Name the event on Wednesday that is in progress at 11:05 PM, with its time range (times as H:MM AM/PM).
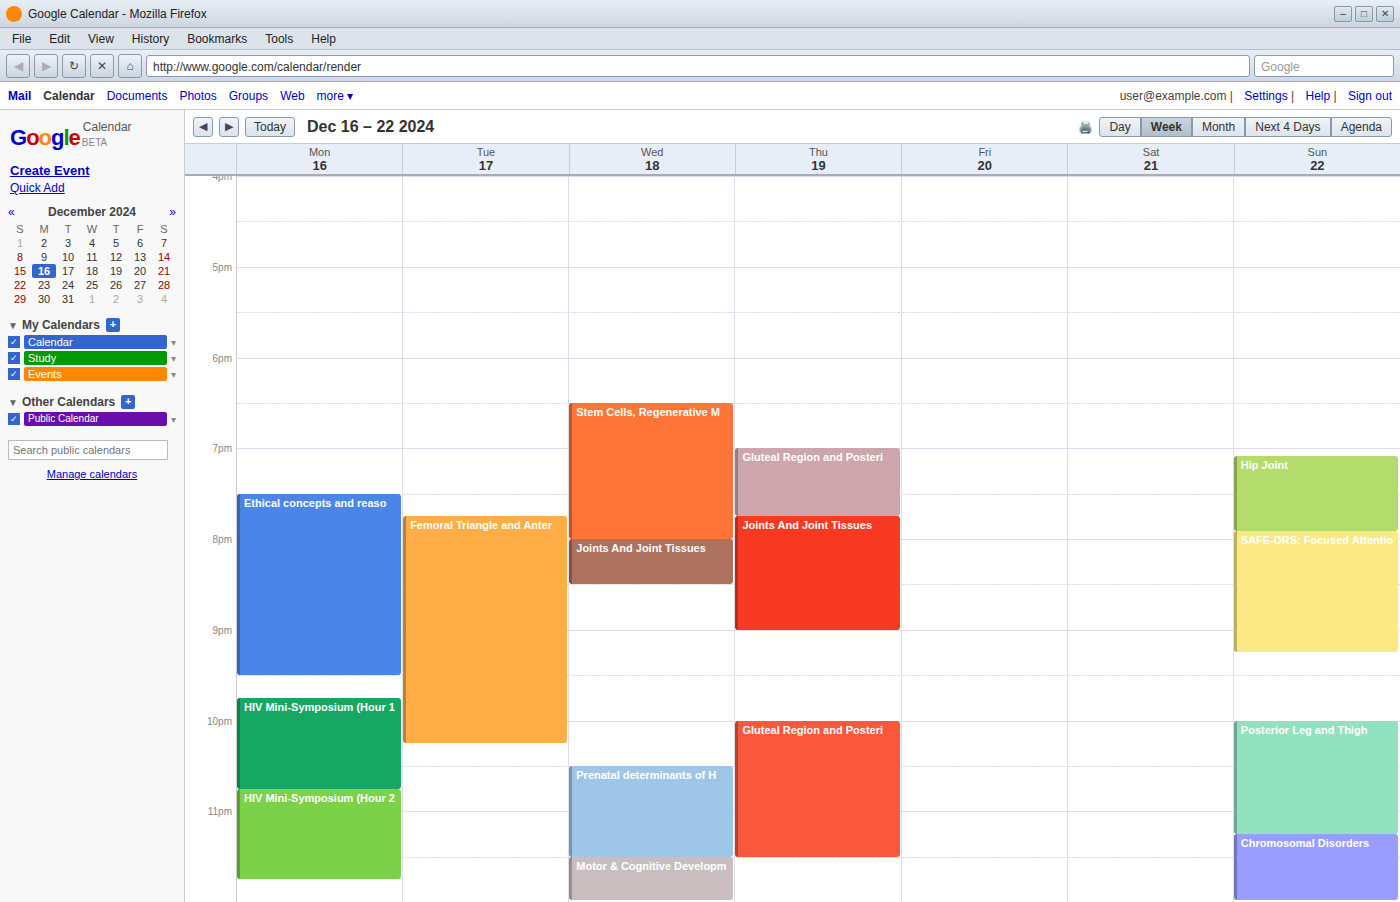
"Prenatal determinants of H", 10:30 PM to 11:30 PM